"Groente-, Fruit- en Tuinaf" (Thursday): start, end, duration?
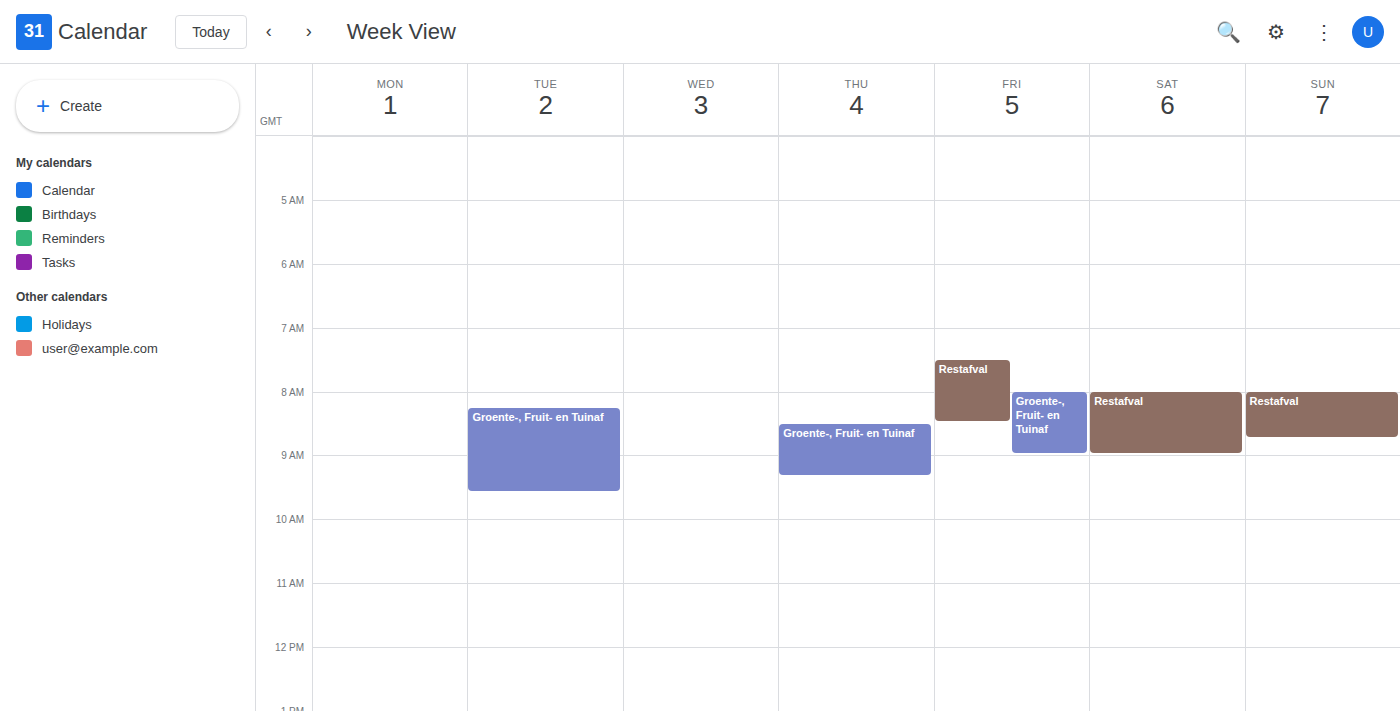
8:30 AM to 9:20 AM, 50 minutes